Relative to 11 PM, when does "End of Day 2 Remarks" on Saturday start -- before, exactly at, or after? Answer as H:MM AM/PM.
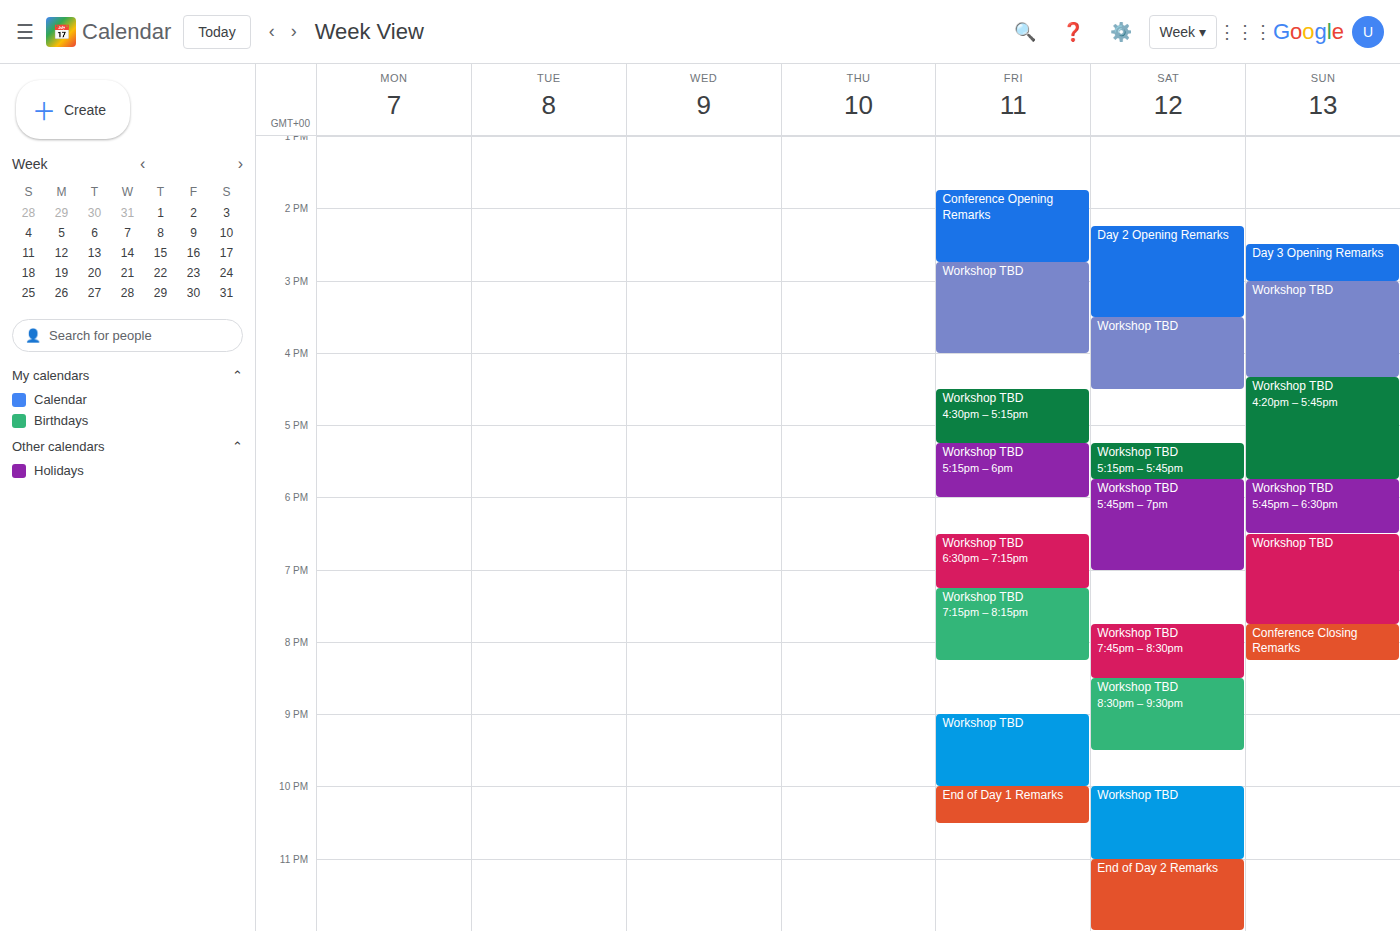
11:00 PM -- exactly at 11 PM, on the 11 PM line.